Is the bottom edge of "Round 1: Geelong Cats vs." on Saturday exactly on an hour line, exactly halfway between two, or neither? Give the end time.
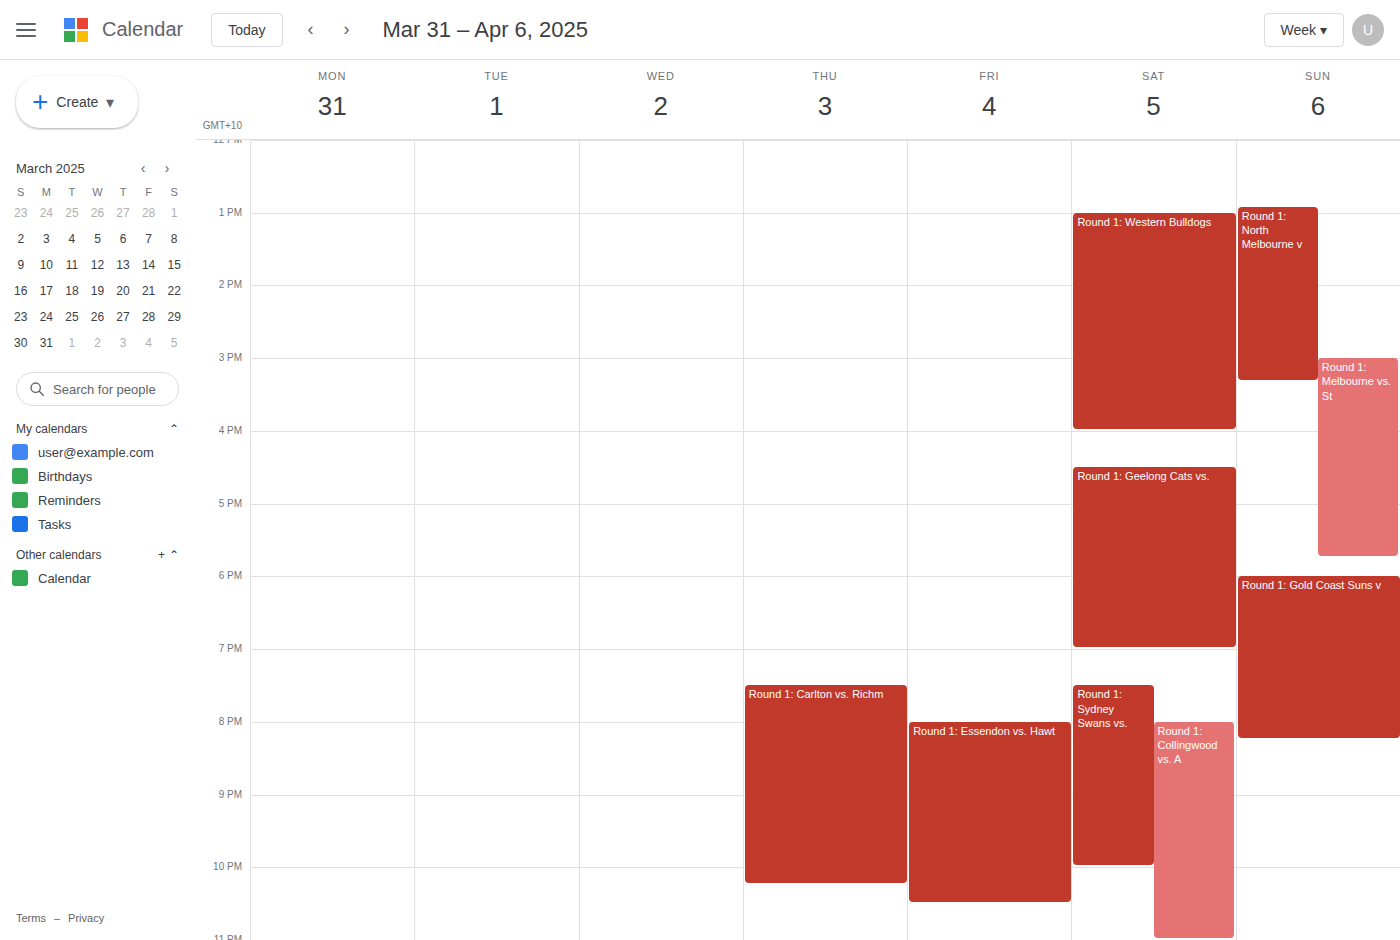
7:00 PM -- exactly on the 7 PM line.